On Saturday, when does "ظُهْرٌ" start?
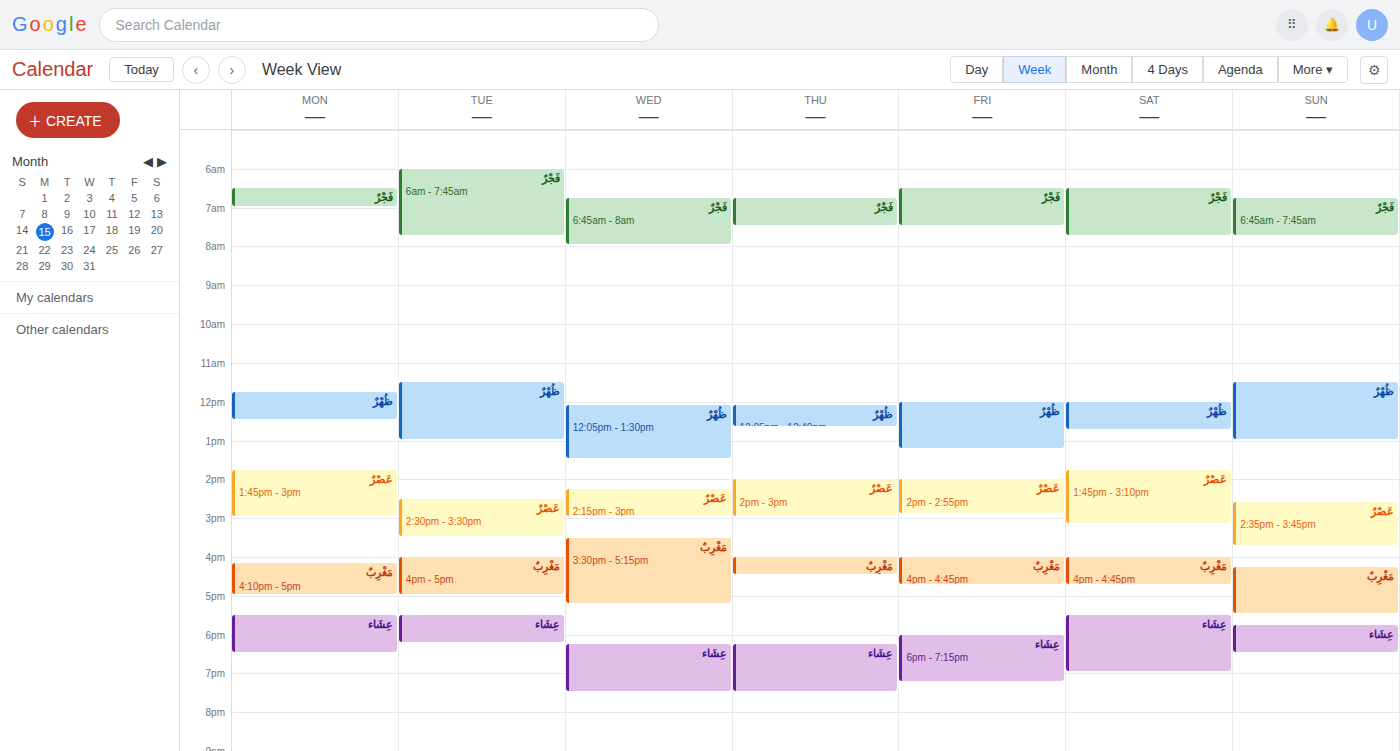
12:00 PM